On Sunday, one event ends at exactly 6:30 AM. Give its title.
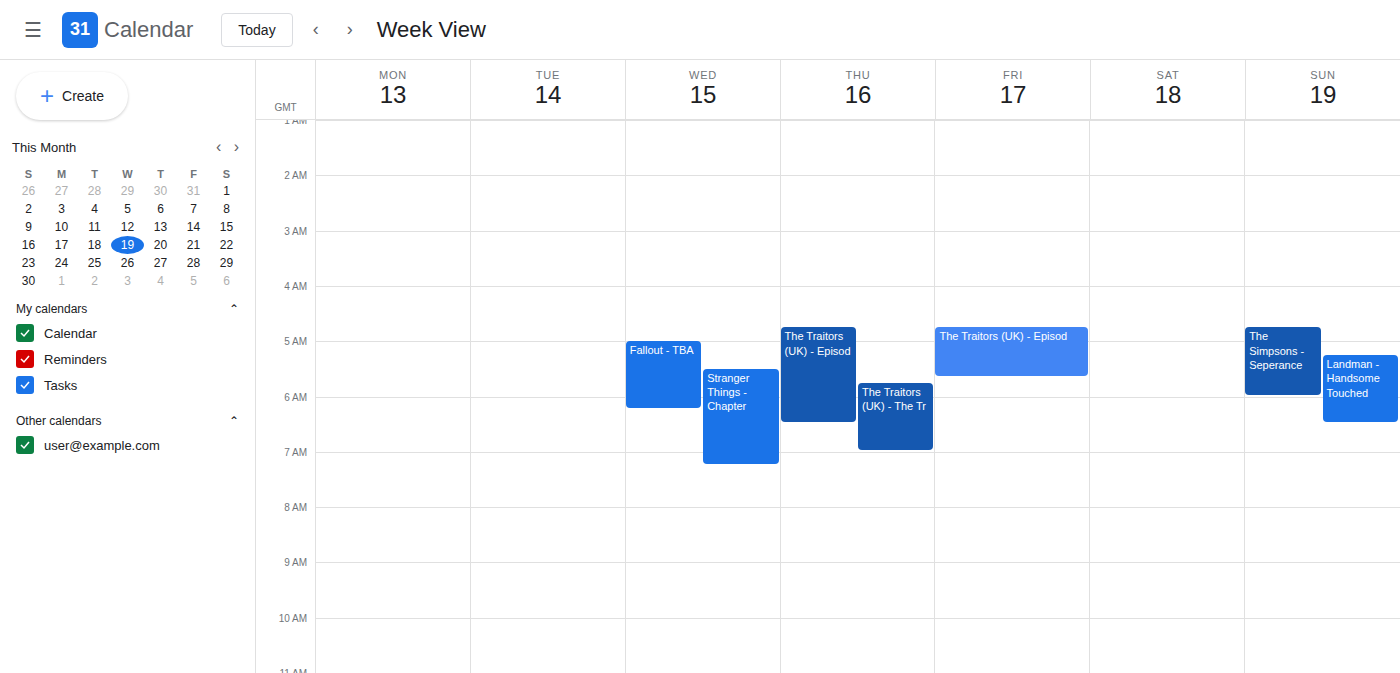
"Landman - Handsome Touched"